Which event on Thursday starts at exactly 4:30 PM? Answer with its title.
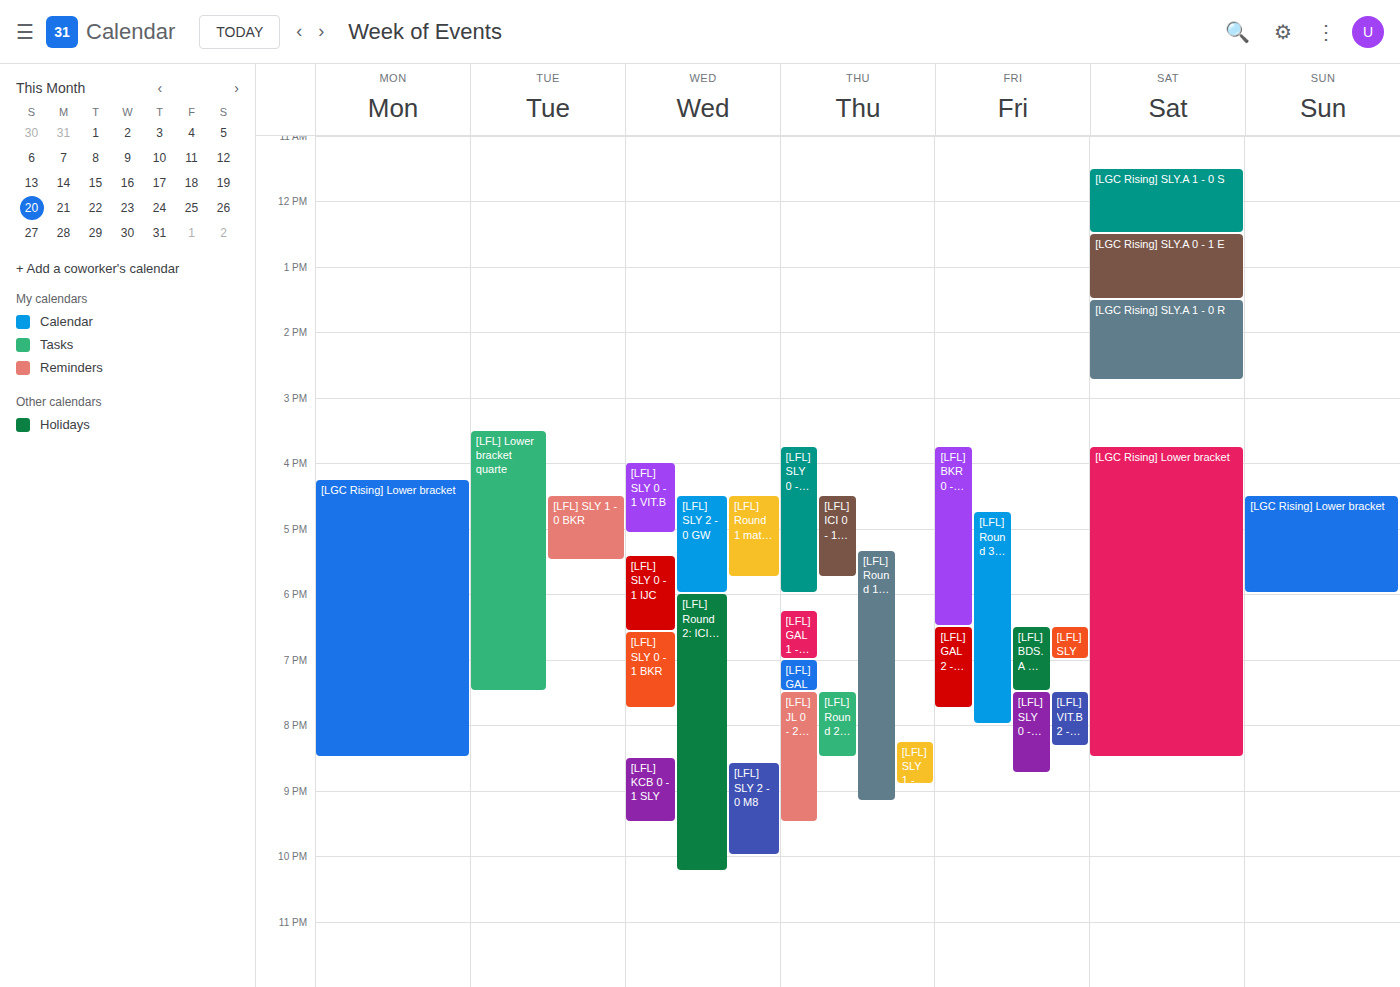
"[LFL] ICI 0 - 1 SLY"